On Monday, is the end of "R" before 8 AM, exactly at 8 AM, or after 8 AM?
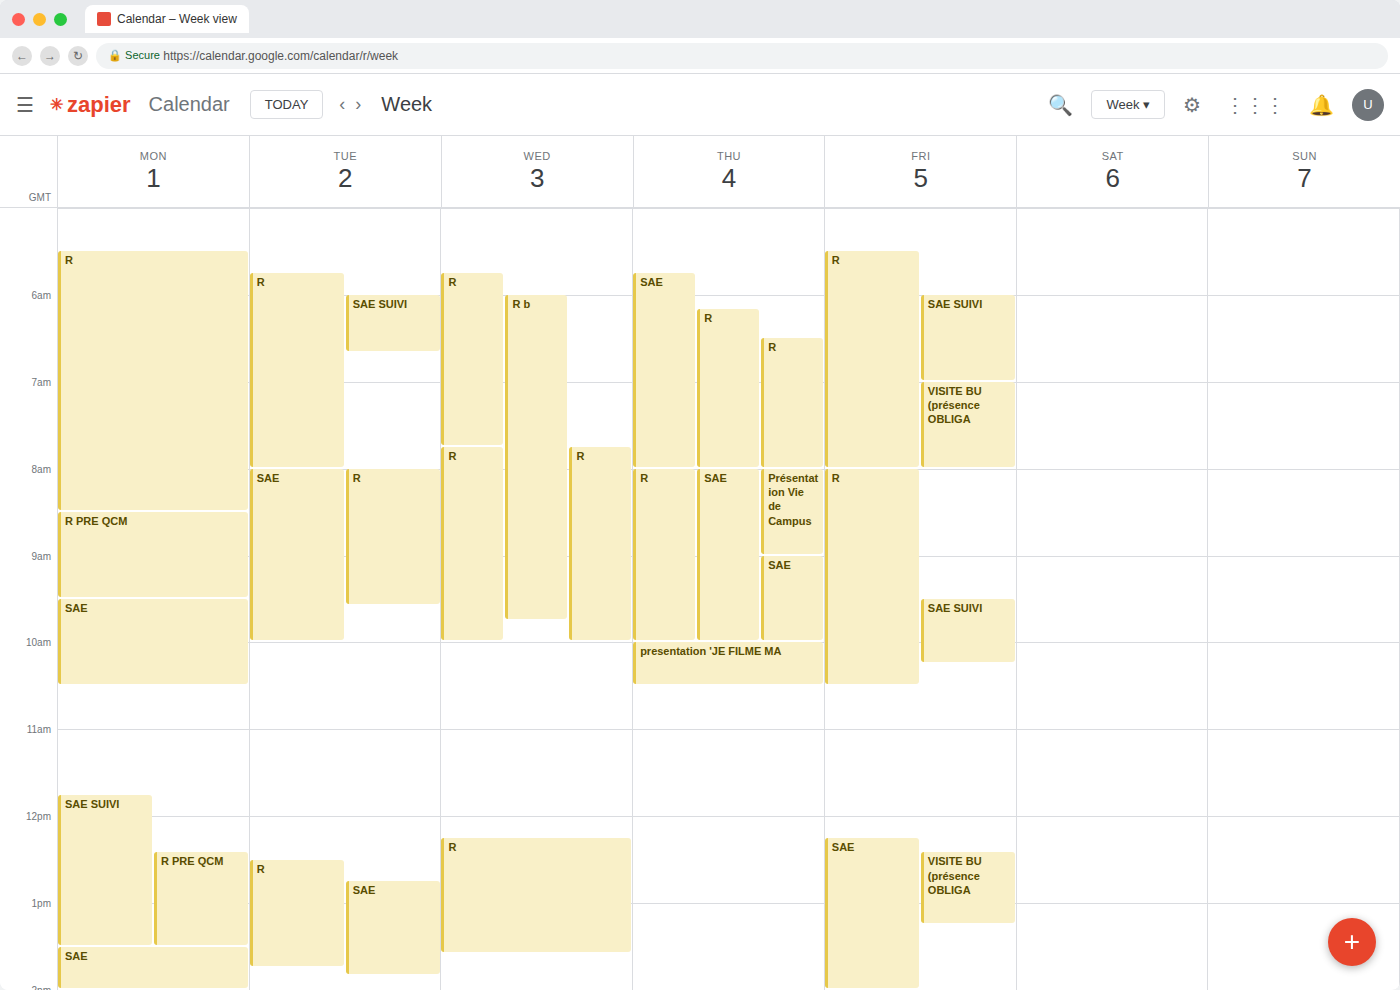
8:30 AM -- after 8 AM, 30 minutes below the 8 AM line.